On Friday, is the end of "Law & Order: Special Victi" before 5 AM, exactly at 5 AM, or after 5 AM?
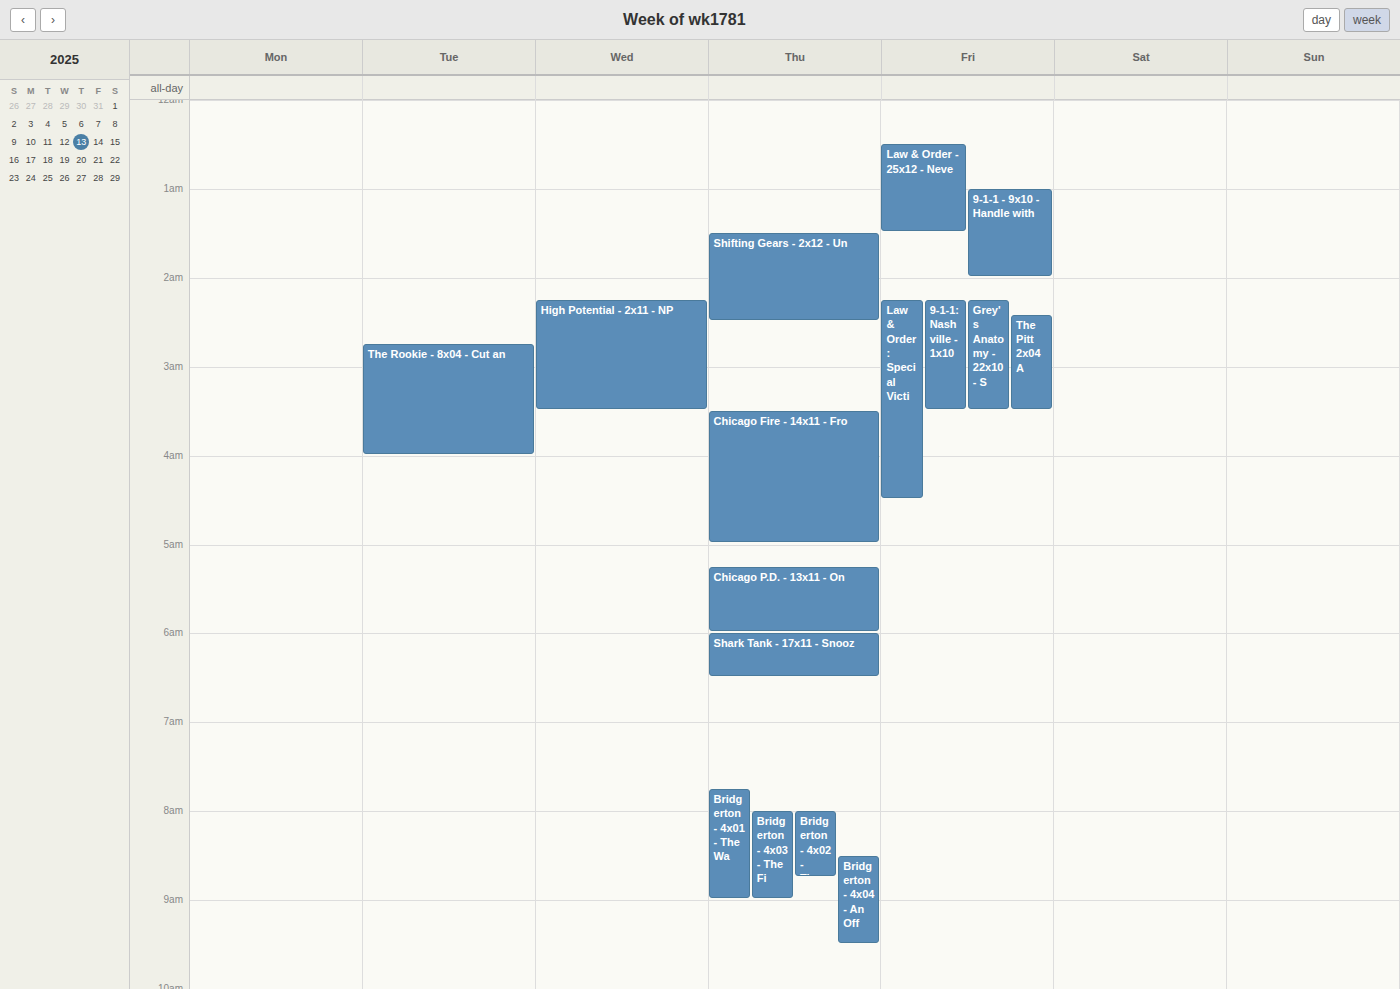
4:30 AM -- before 5 AM, 30 minutes above the 5 AM line.